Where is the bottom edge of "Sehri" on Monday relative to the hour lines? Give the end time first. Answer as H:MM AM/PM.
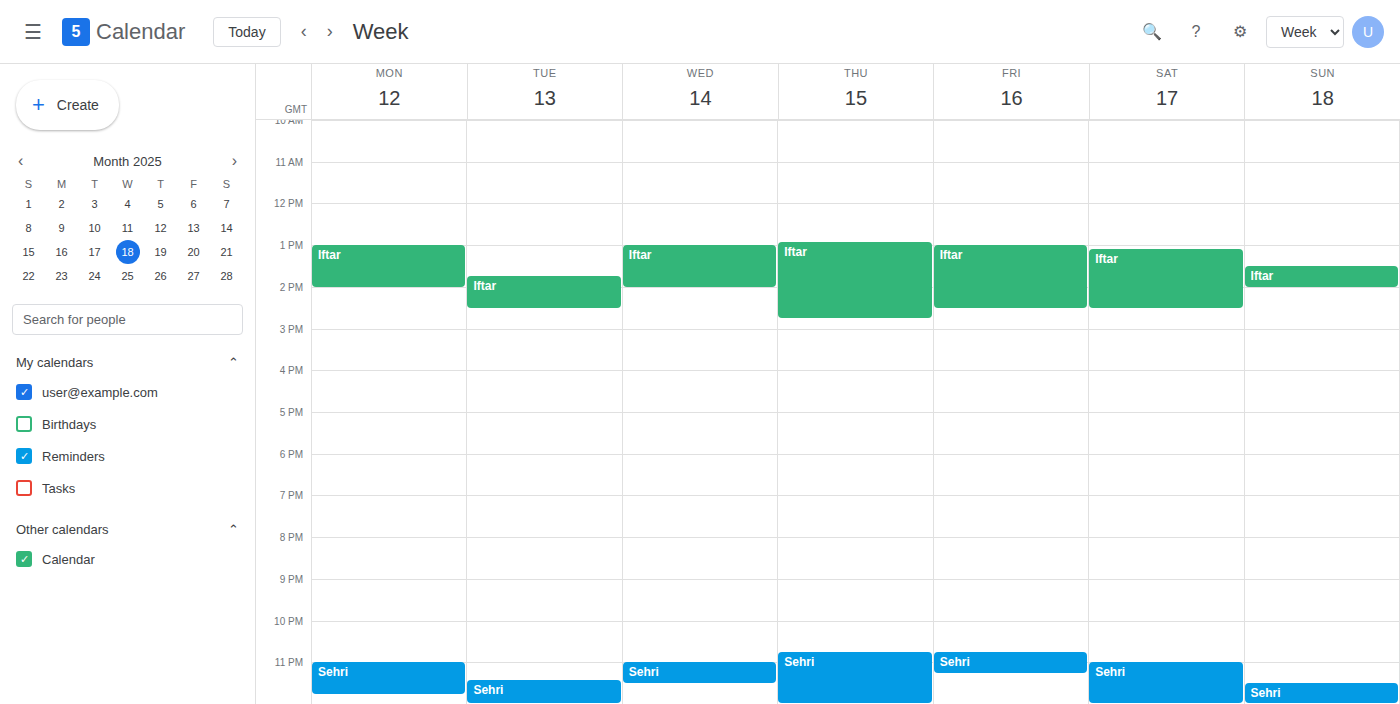
11:45 PM -- neither: three quarters of the way from the 11 PM line to the 12 AM line.